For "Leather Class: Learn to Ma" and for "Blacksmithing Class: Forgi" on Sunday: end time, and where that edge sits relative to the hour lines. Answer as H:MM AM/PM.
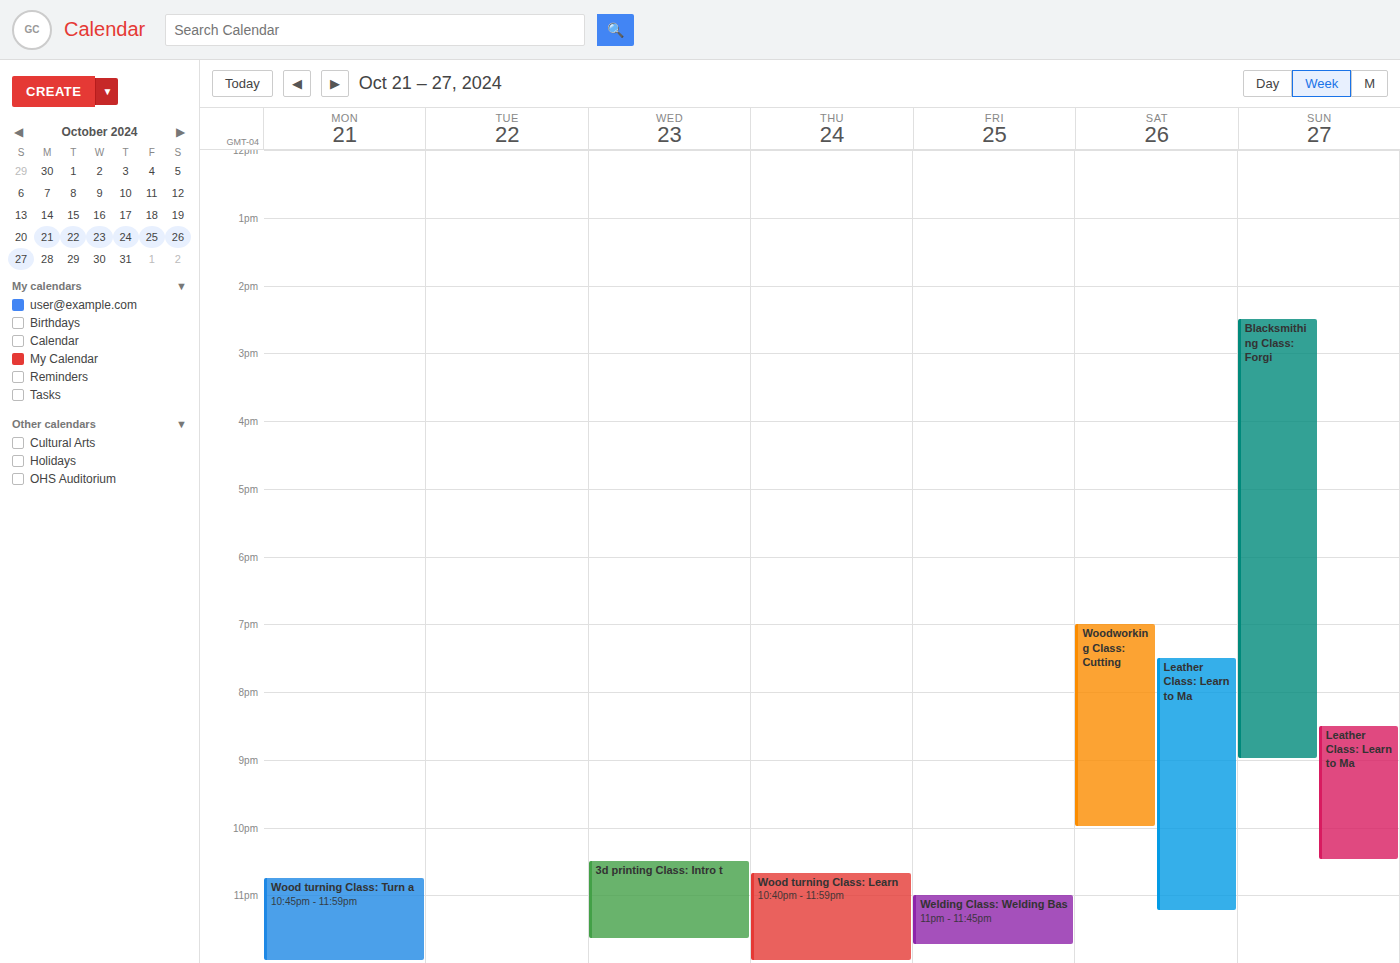
"Leather Class: Learn to Ma": 10:30 PM, halfway between the 10 PM and 11 PM lines. "Blacksmithing Class: Forgi": 9:00 PM, exactly on the 9 PM line.